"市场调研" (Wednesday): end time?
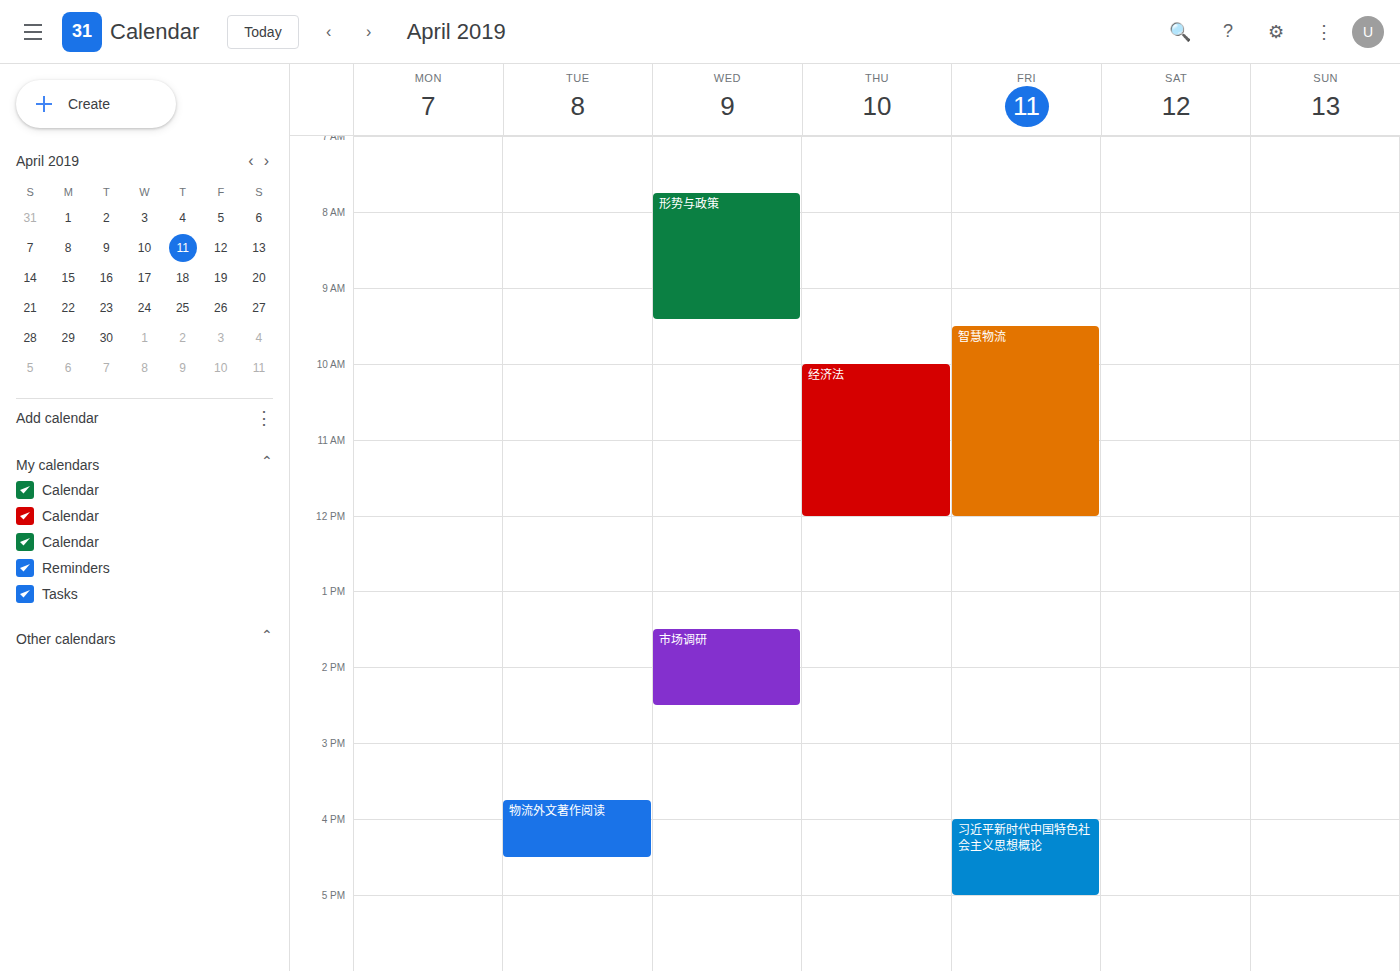
2:30 PM